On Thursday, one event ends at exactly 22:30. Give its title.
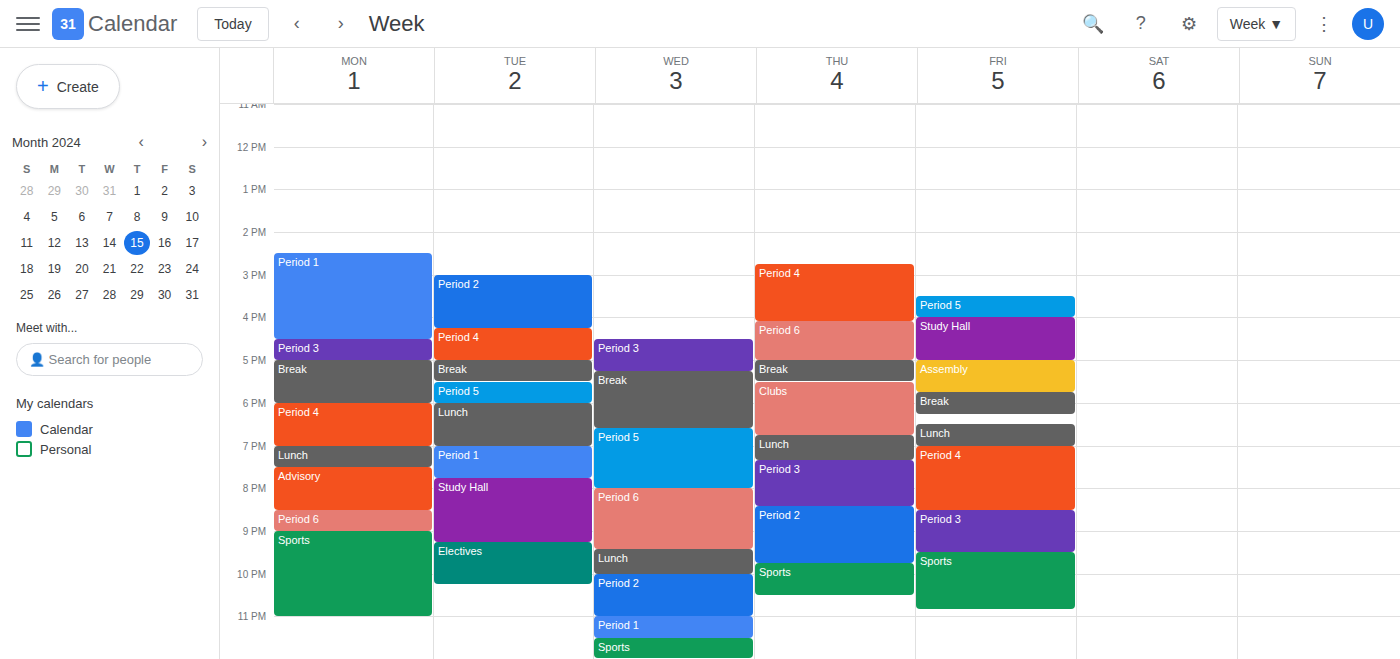
"Sports"